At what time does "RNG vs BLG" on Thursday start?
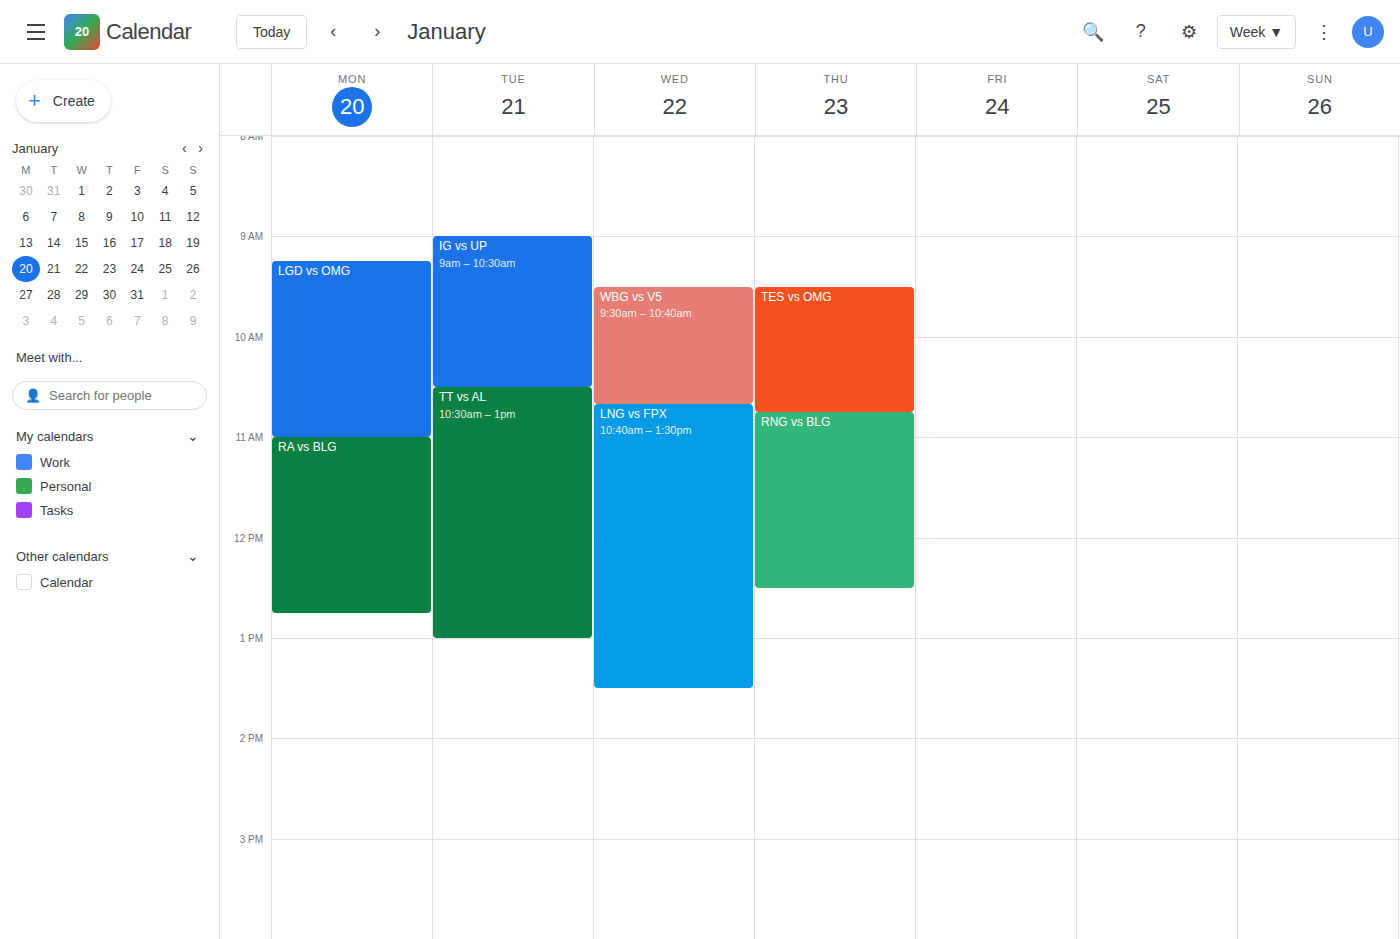
10:45